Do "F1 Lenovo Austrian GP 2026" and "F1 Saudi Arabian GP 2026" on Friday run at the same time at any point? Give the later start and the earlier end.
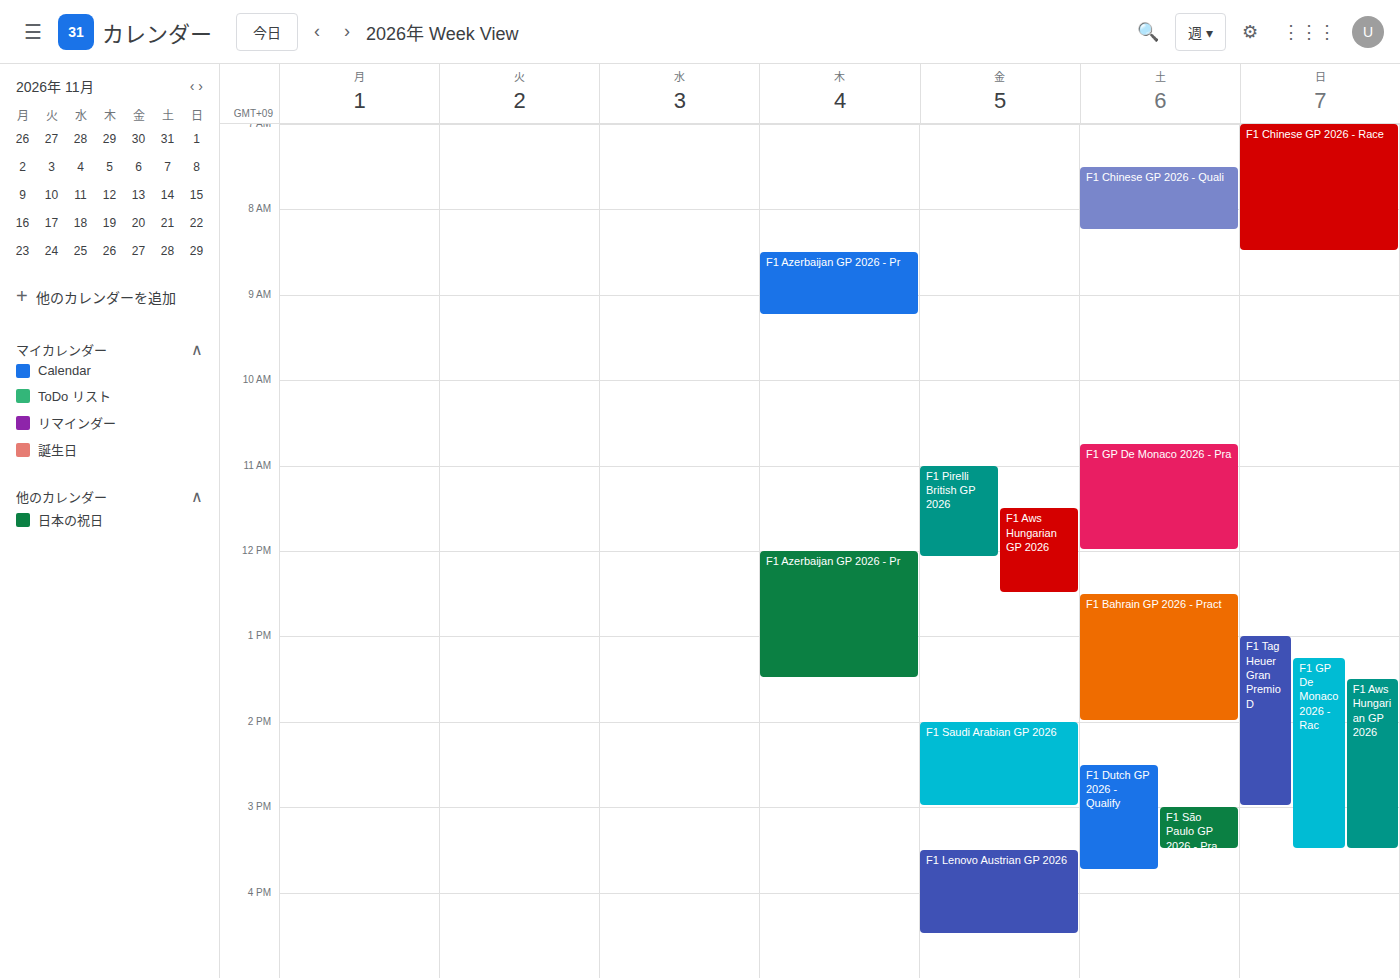
"F1 Saudi Arabian GP 2026" ends at 3:00 PM and "F1 Lenovo Austrian GP 2026" starts at 3:30 PM -- no overlap.